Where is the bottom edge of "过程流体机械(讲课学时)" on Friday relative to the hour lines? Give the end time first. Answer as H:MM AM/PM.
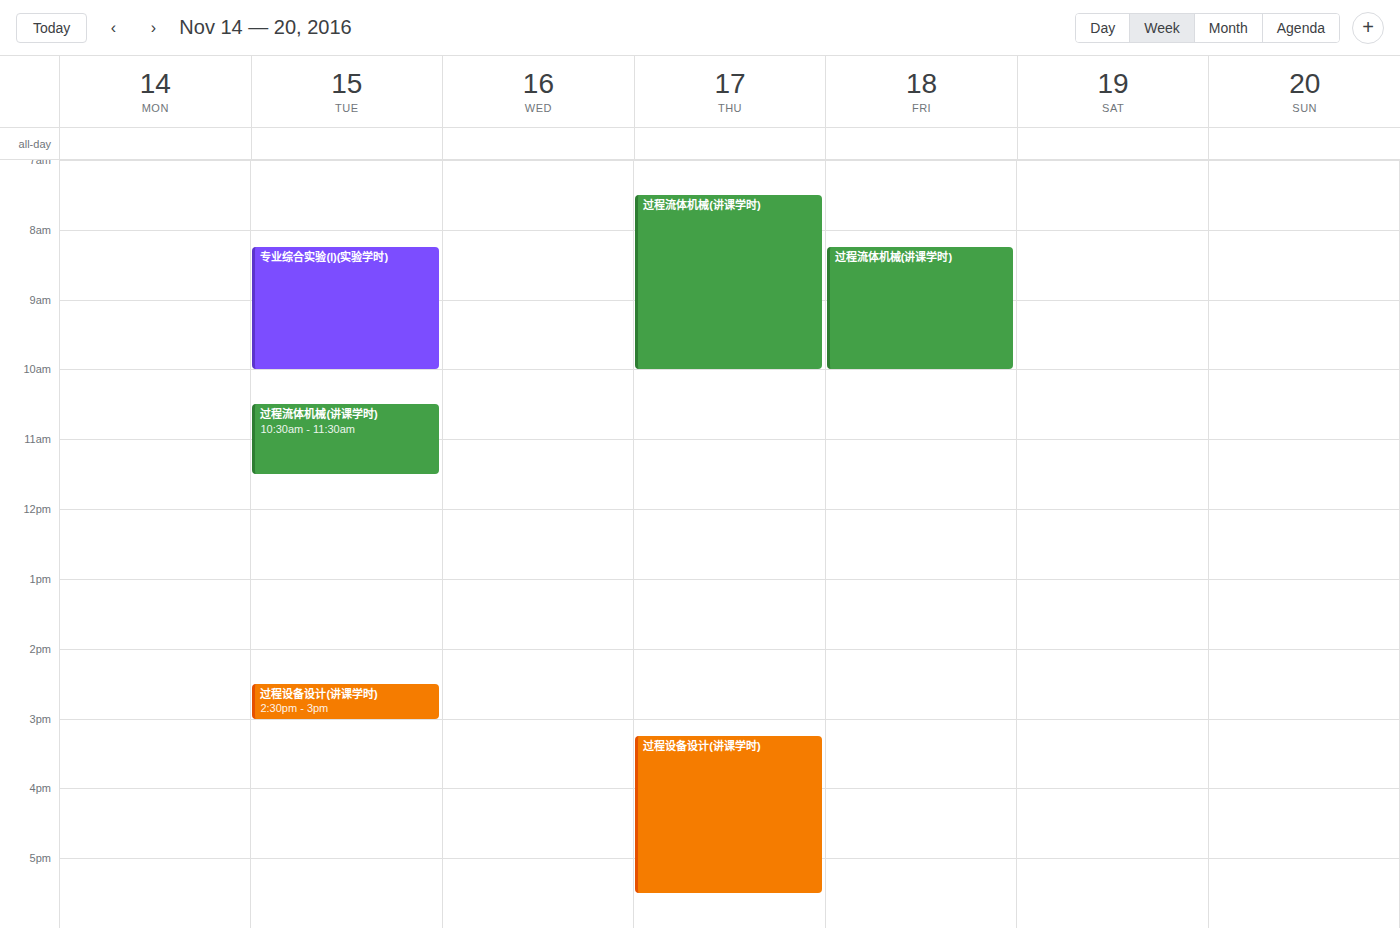
10:00 AM -- exactly on the 10 AM line.